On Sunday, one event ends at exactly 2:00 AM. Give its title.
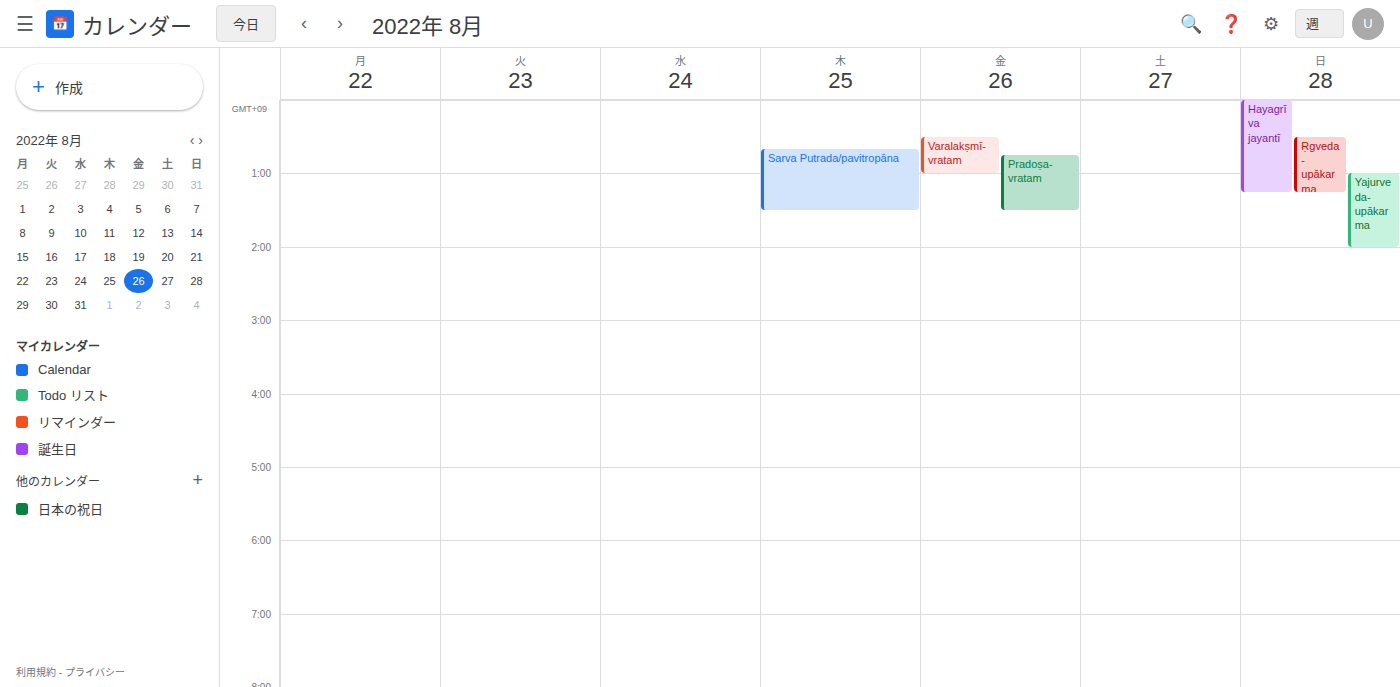
"Yajurveda-upākarma"